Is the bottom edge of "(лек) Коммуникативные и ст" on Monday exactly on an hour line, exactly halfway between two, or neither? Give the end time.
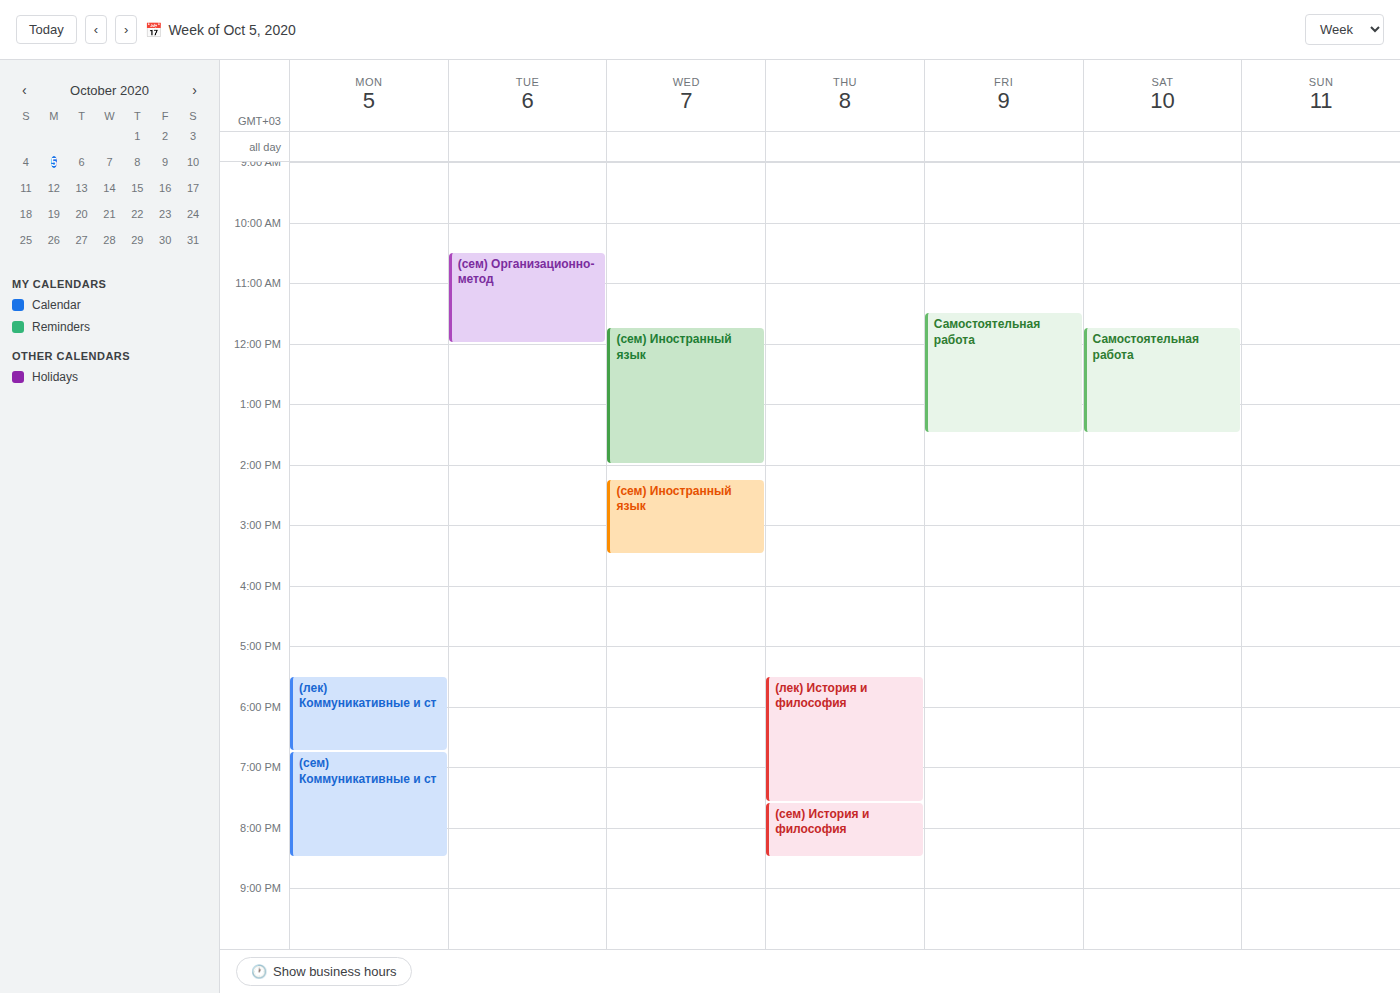
6:45 PM -- neither: three quarters of the way from the 6 PM line to the 7 PM line.